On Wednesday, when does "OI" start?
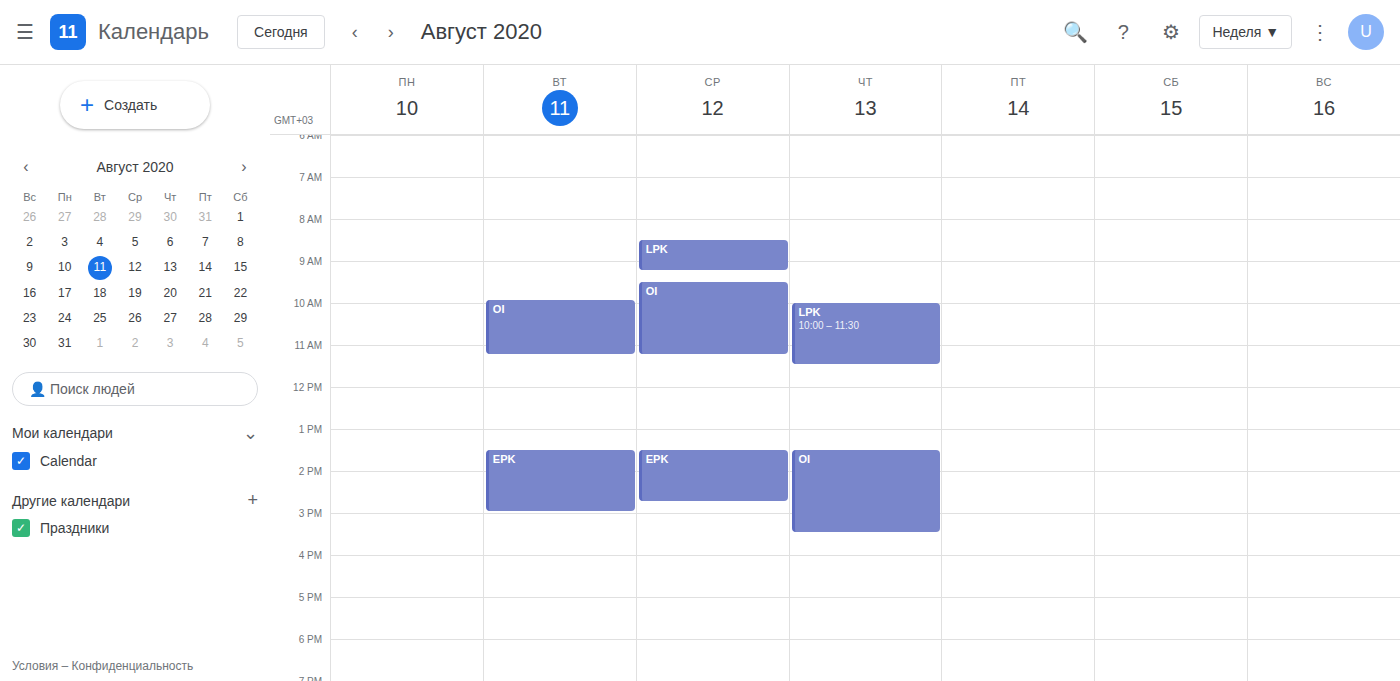
9:30 AM